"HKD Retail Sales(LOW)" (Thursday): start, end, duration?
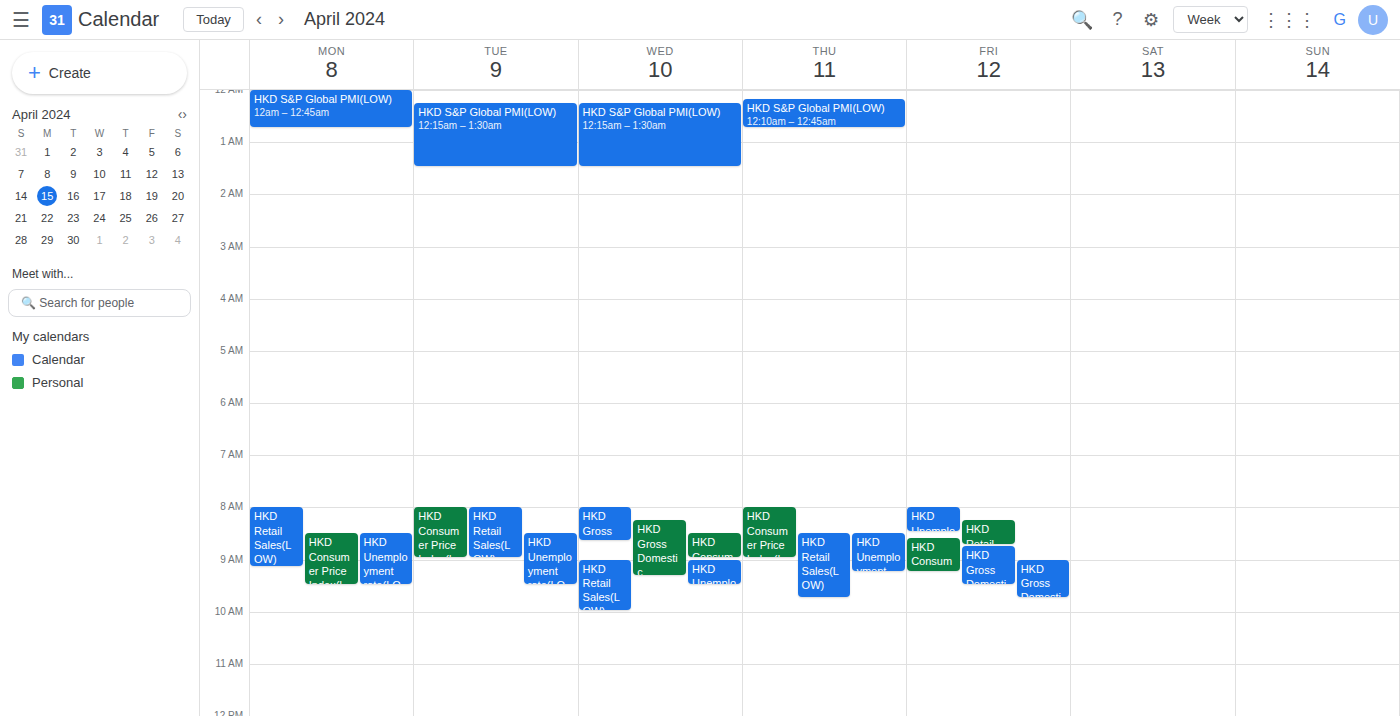
8:30 AM to 9:45 AM, 1 hour 15 minutes